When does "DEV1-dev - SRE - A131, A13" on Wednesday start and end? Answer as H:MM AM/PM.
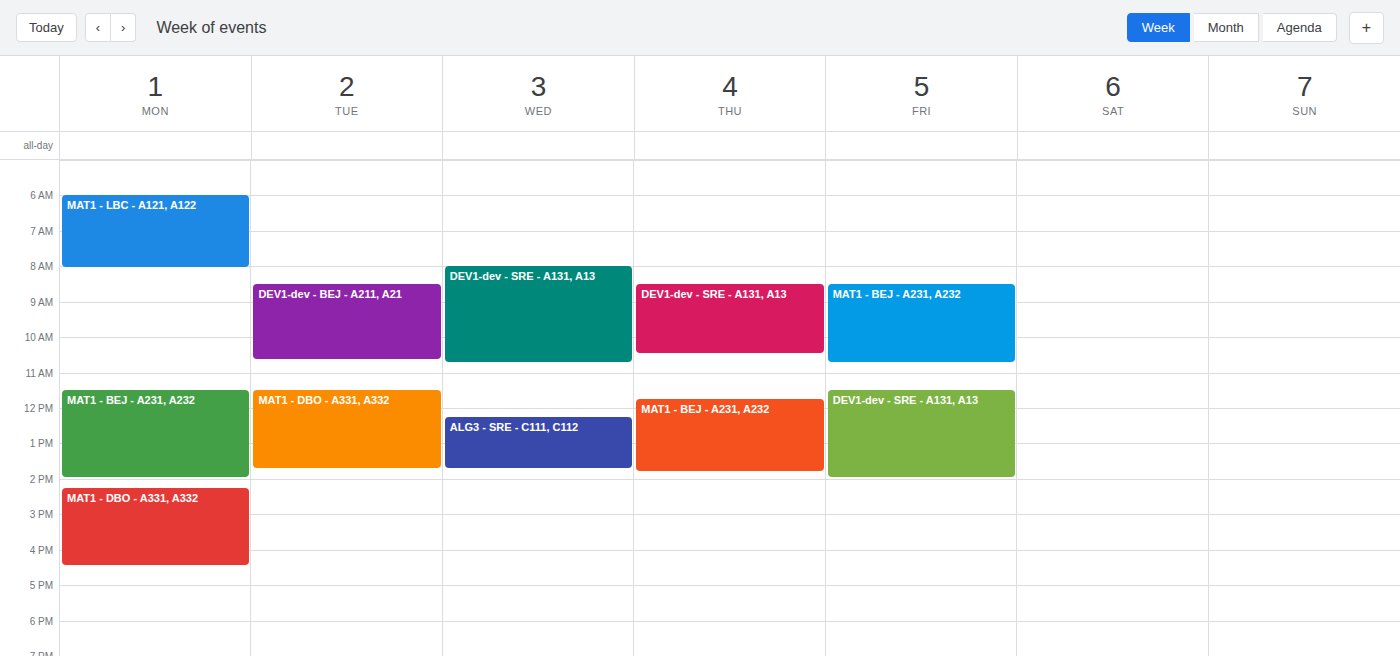
8:00 AM to 10:45 AM